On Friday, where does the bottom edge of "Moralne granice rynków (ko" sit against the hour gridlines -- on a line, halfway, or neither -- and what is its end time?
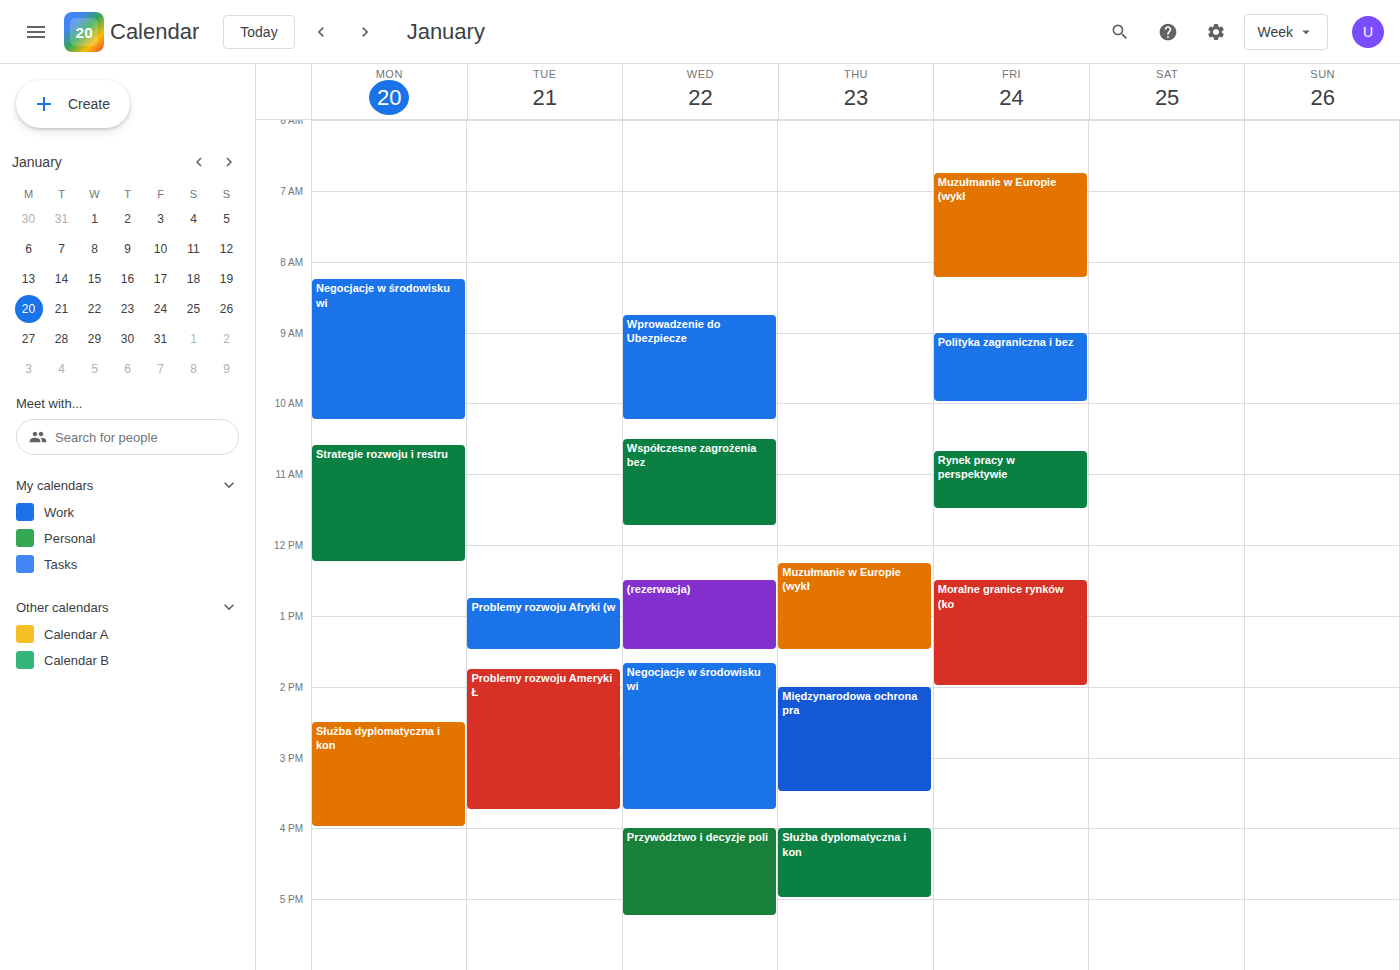
2:00 PM -- exactly on the 2 PM line.